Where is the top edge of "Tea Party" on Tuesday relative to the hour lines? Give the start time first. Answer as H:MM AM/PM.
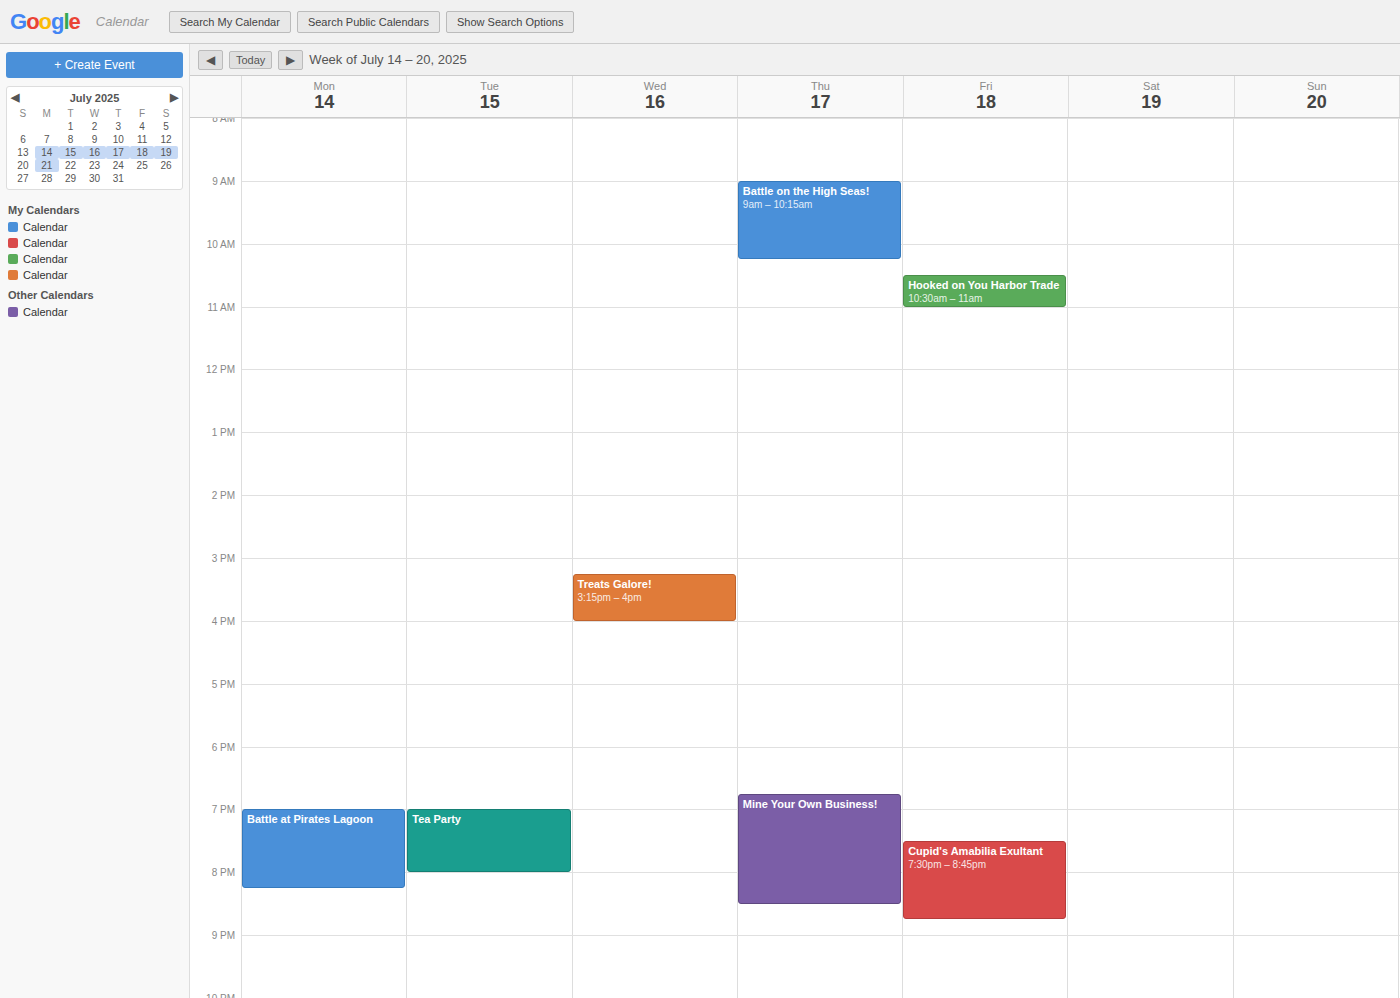
7:00 PM -- exactly on the 7 PM line.